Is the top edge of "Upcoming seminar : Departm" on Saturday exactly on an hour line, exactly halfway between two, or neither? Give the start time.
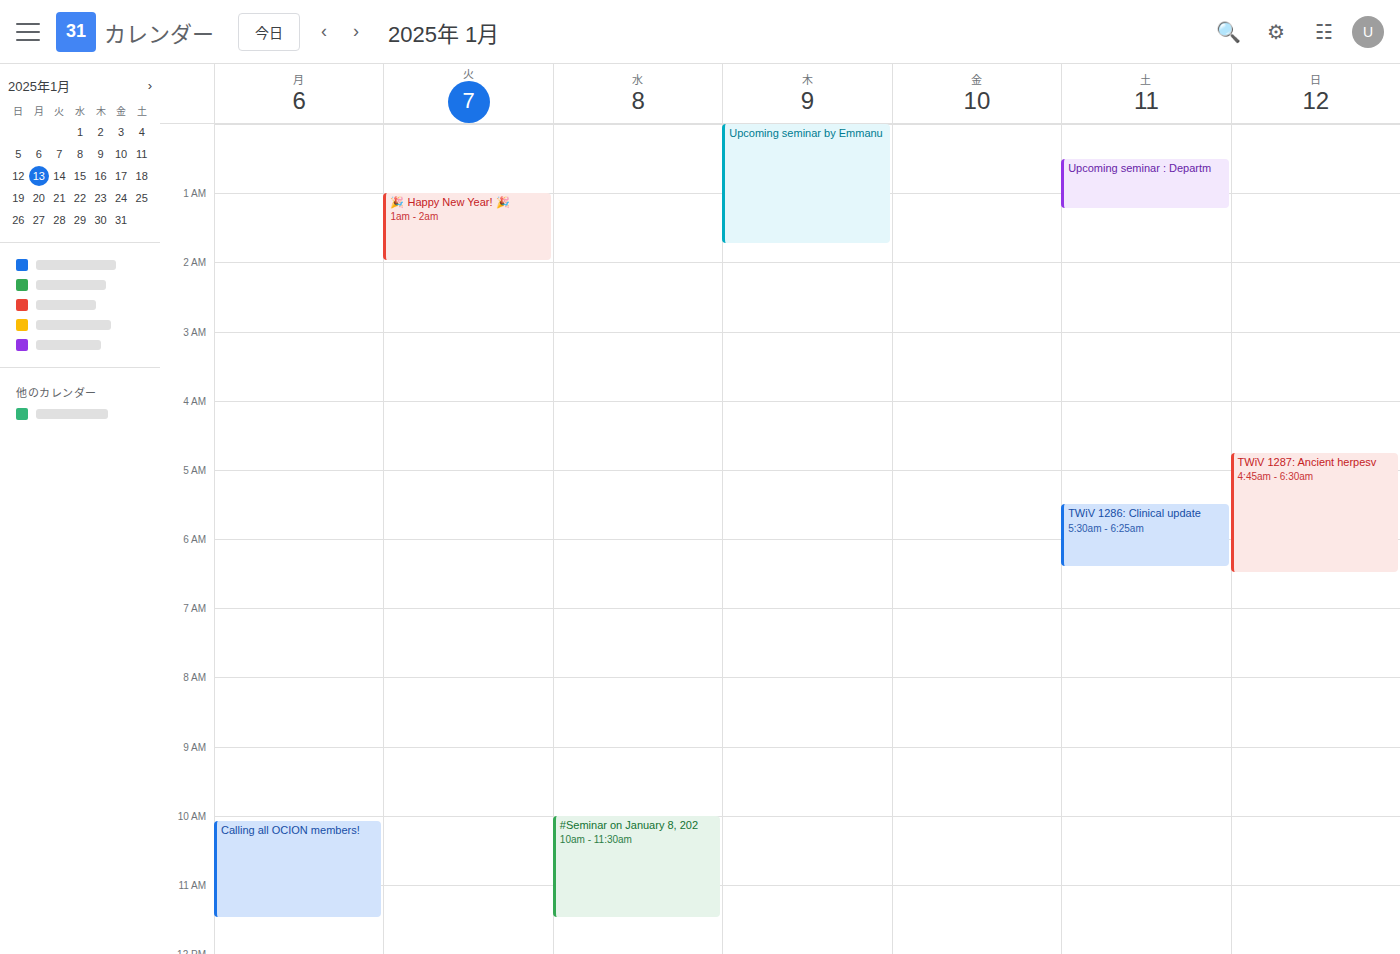
12:30 AM -- halfway between the 12 AM and 1 AM lines.